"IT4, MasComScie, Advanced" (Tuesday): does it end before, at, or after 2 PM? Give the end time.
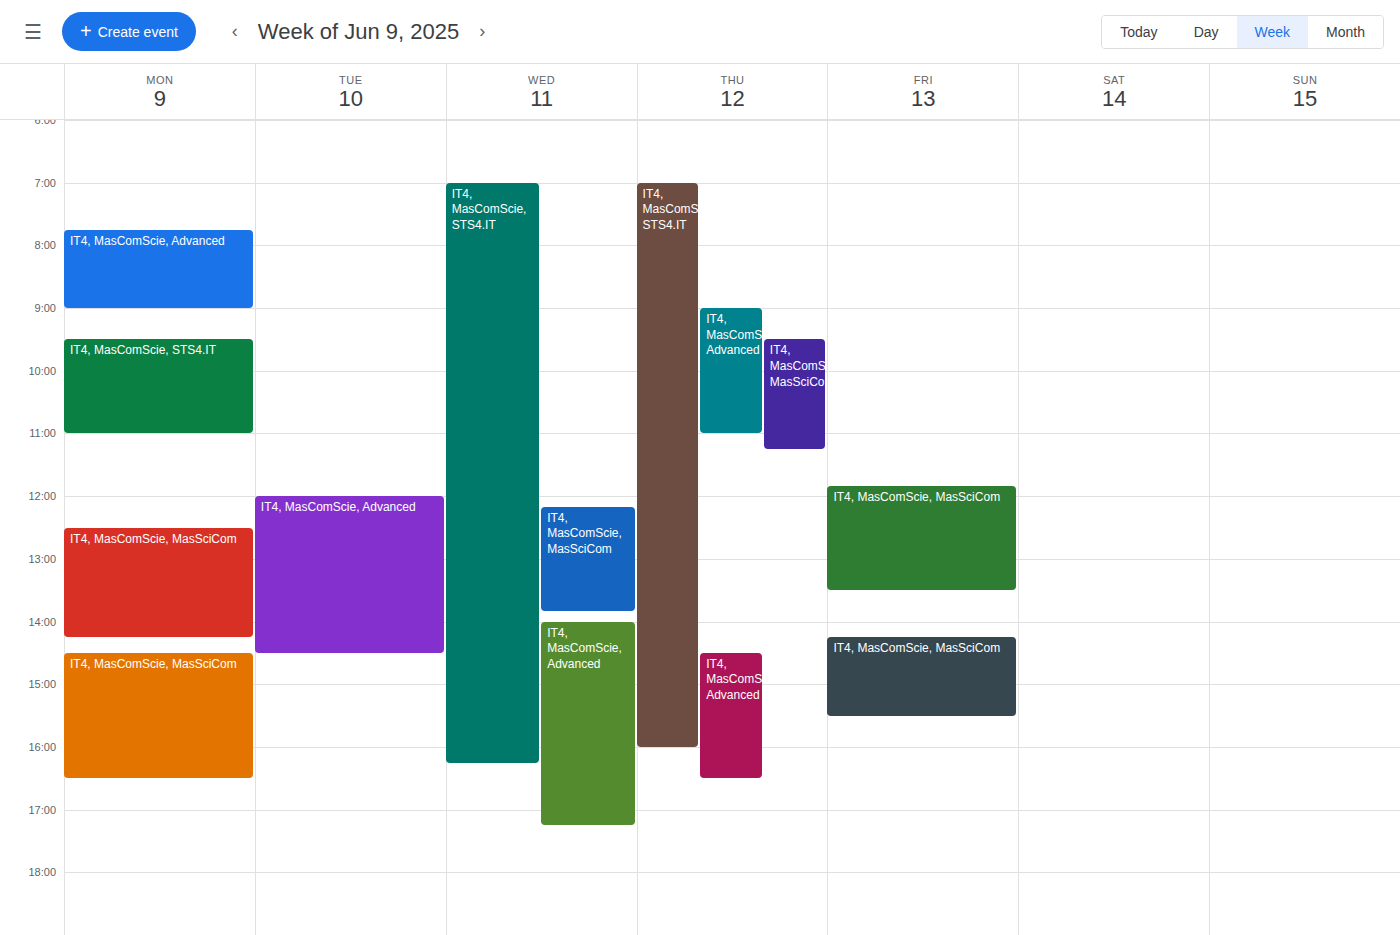
2:30 PM -- after 2 PM, 30 minutes below the 2 PM line.